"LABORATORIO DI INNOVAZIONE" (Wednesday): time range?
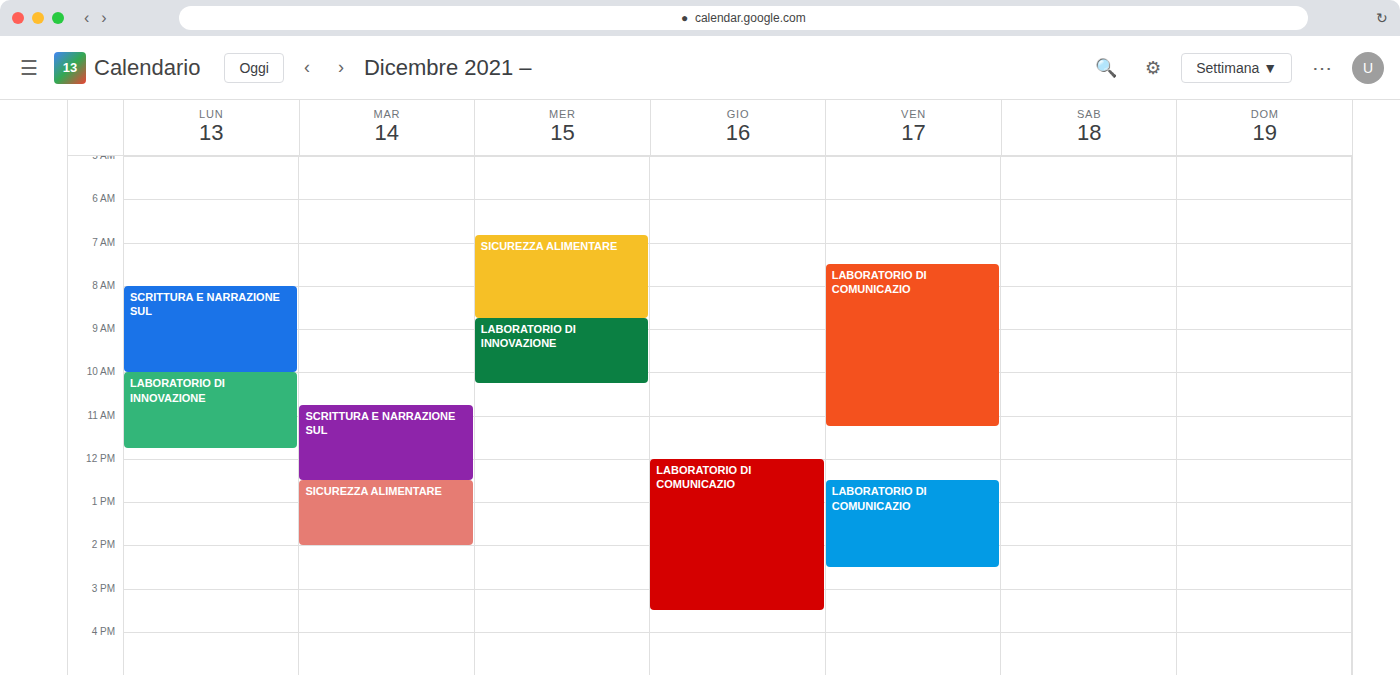
08:45 to 10:15